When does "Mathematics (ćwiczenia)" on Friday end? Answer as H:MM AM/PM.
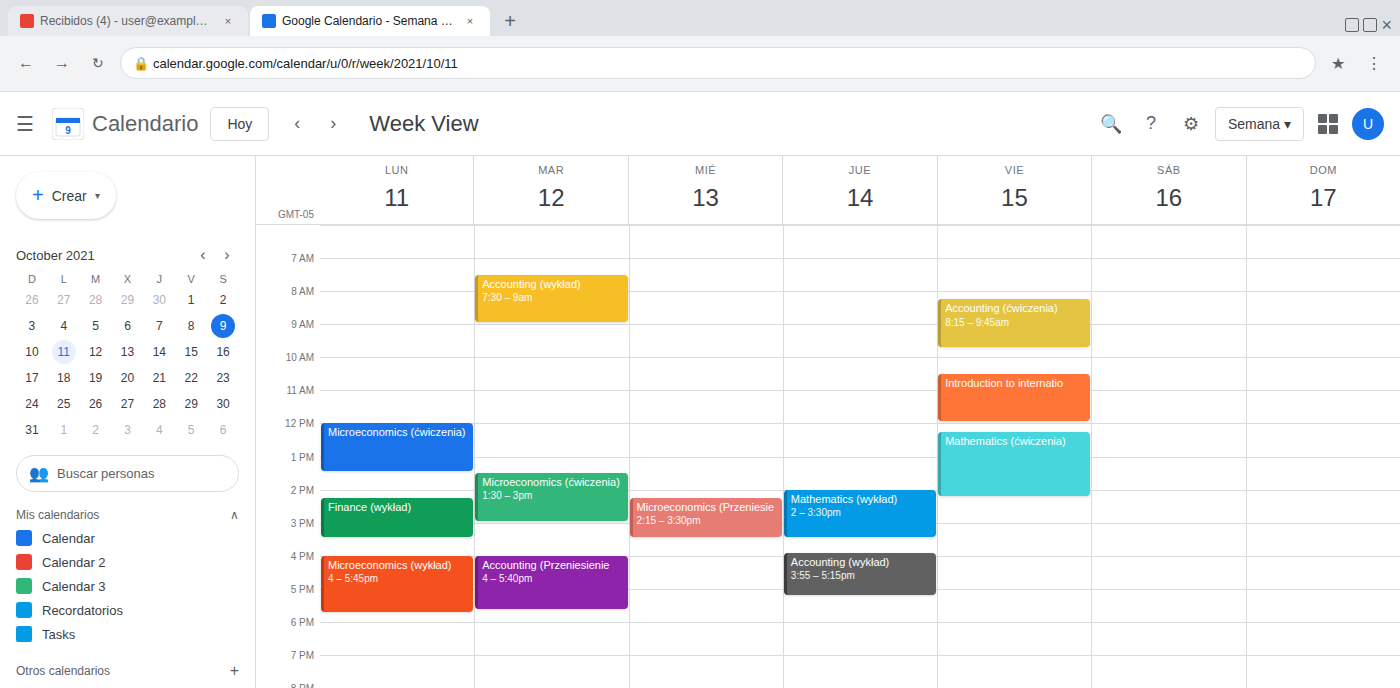
2:15 PM